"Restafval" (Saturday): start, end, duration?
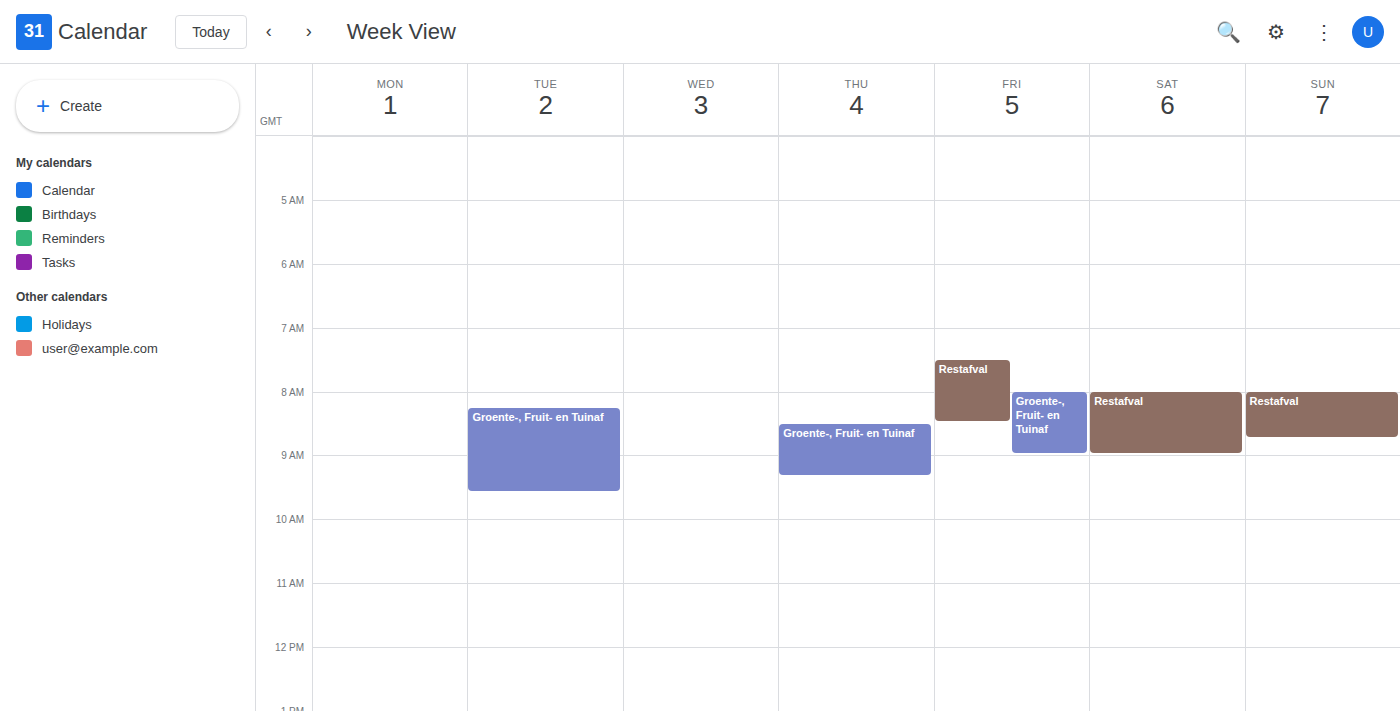
8:00 AM to 9:00 AM, 1 hour